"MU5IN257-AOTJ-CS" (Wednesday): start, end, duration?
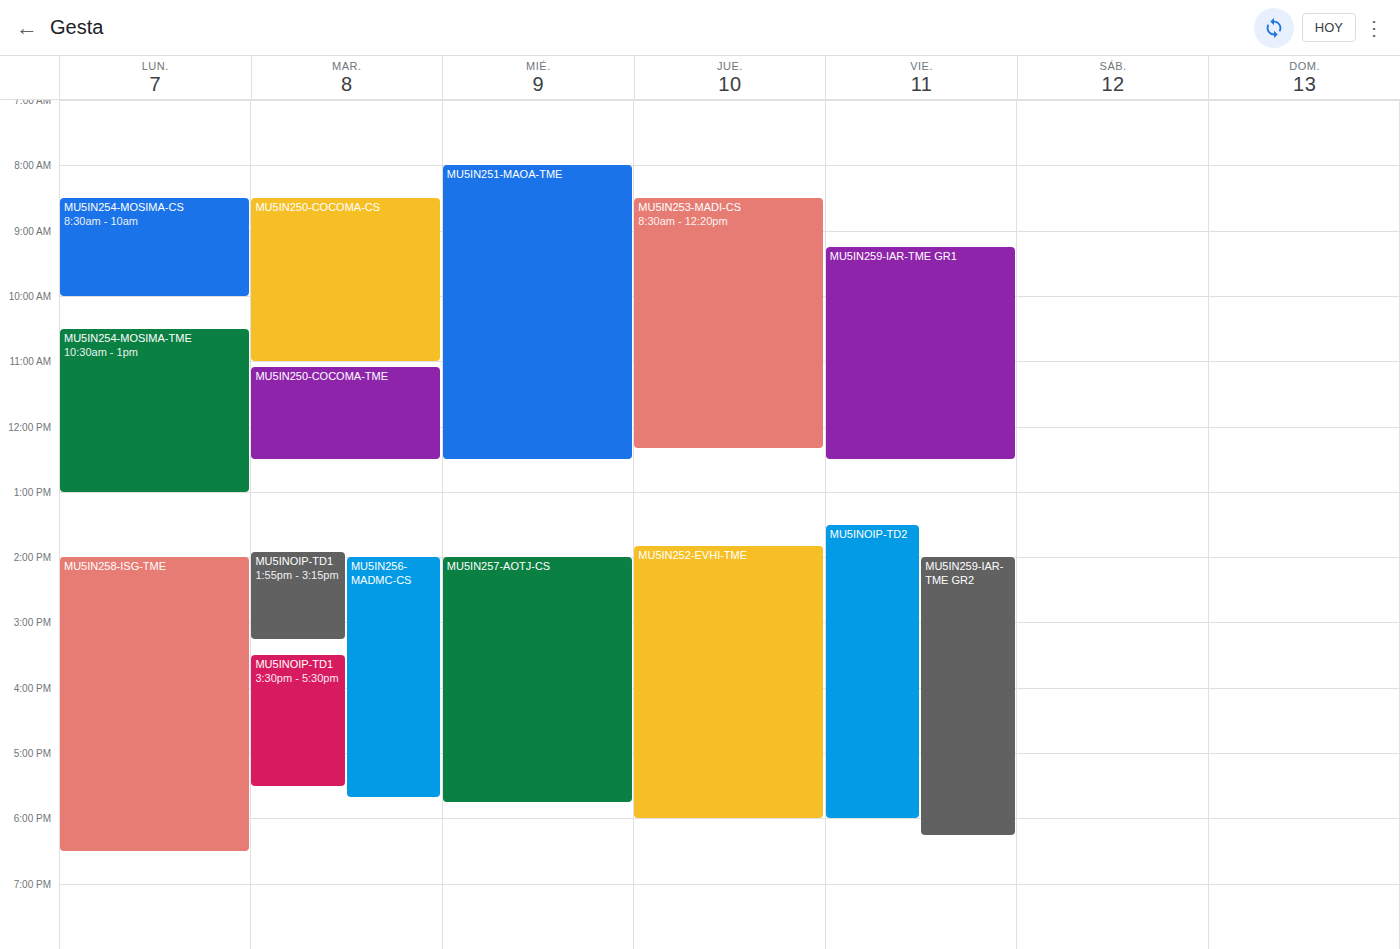
2:00 PM to 5:45 PM, 3 hours 45 minutes